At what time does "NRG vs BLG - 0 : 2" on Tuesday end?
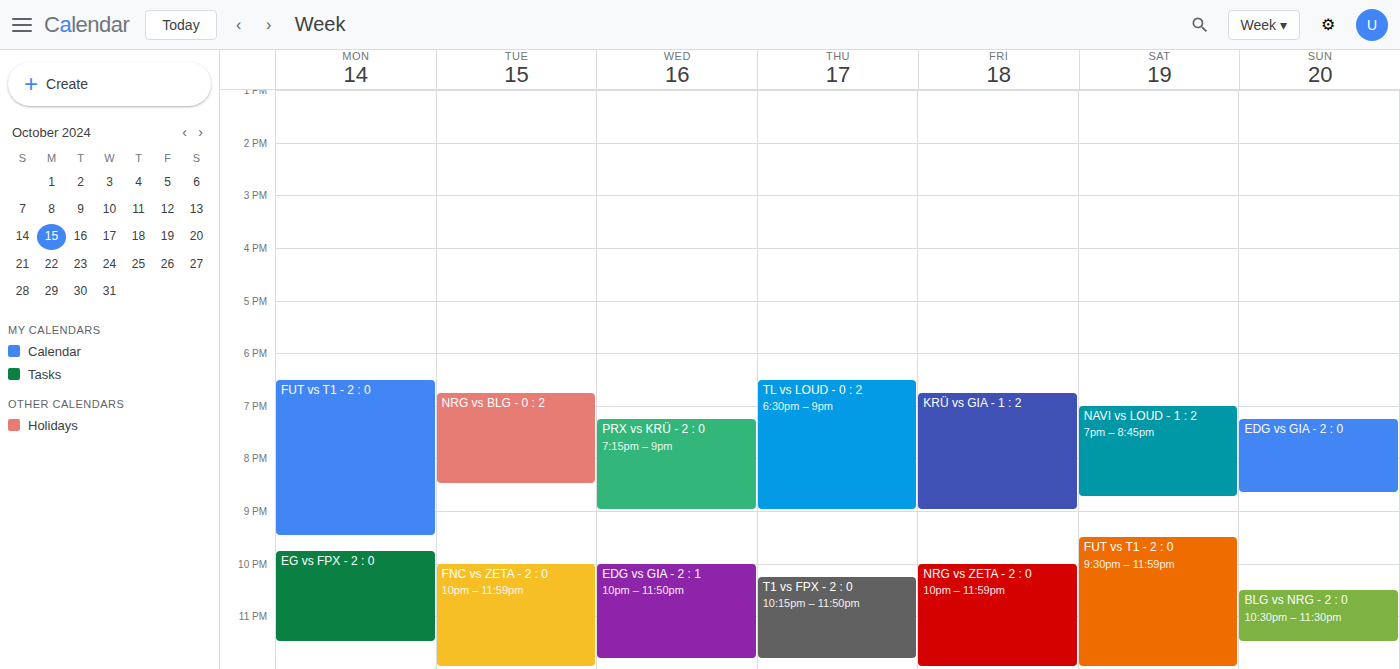
8:30 PM